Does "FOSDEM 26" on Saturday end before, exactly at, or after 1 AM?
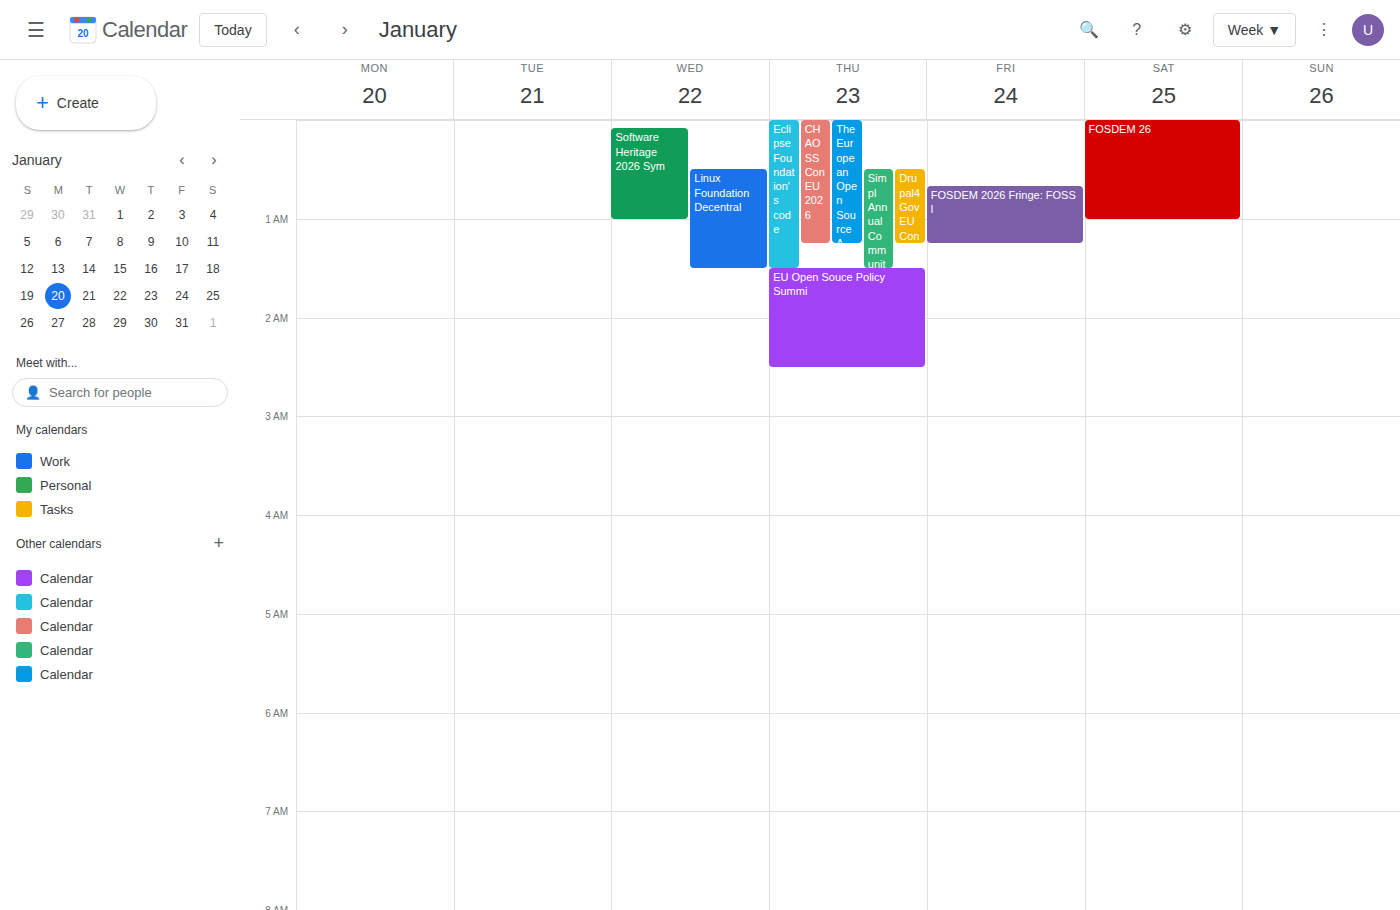
1:00 AM -- exactly at 1 AM, on the 1 AM line.